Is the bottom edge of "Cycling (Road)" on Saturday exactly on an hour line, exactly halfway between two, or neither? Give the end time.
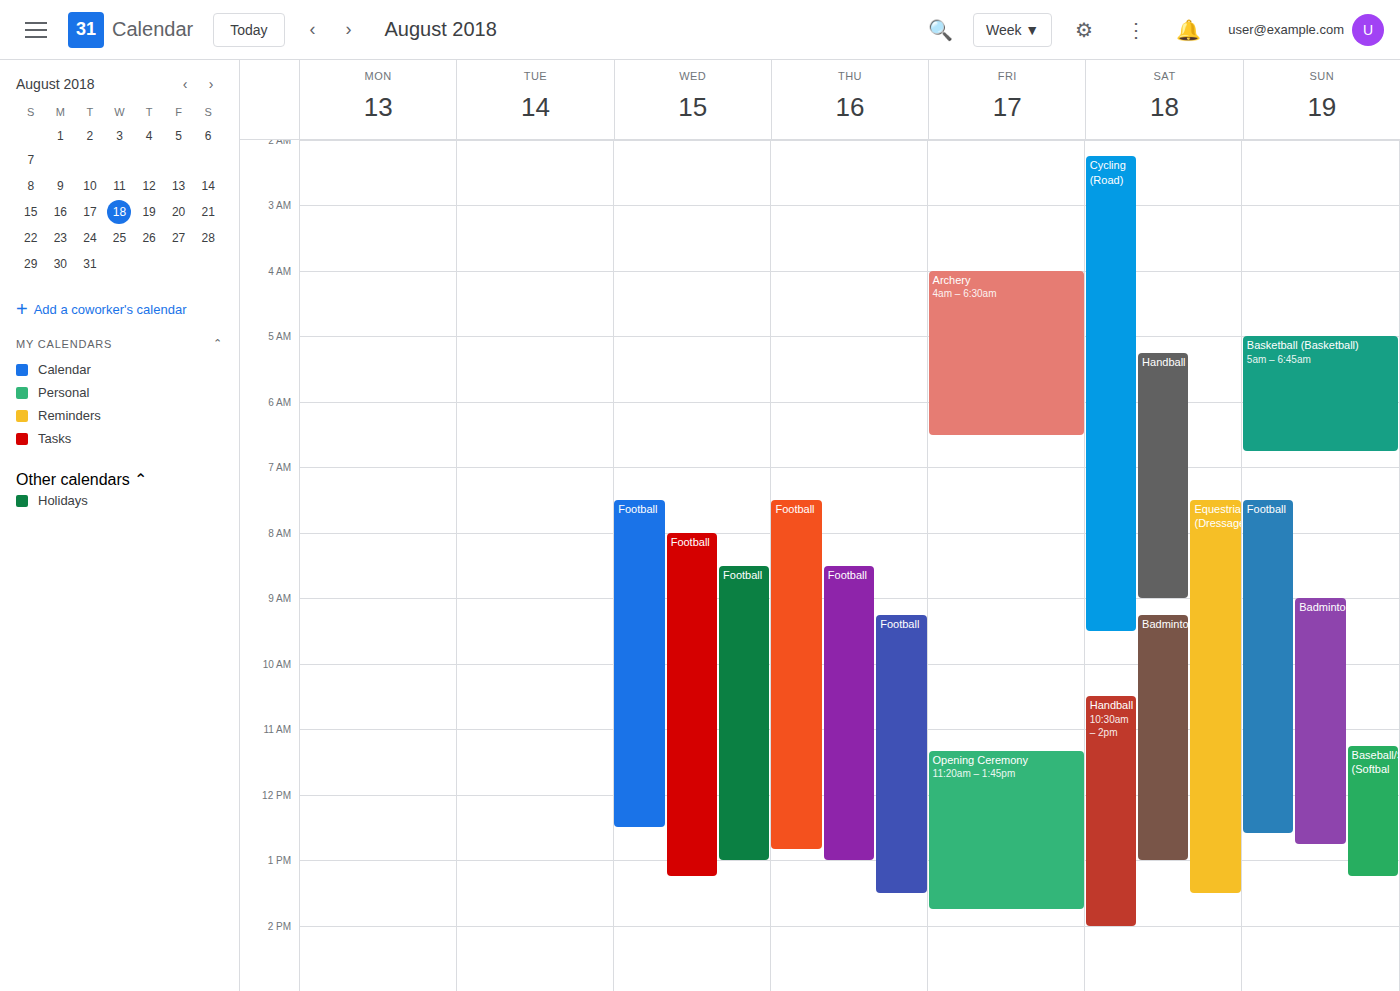
9:30 AM -- halfway between the 9 AM and 10 AM lines.